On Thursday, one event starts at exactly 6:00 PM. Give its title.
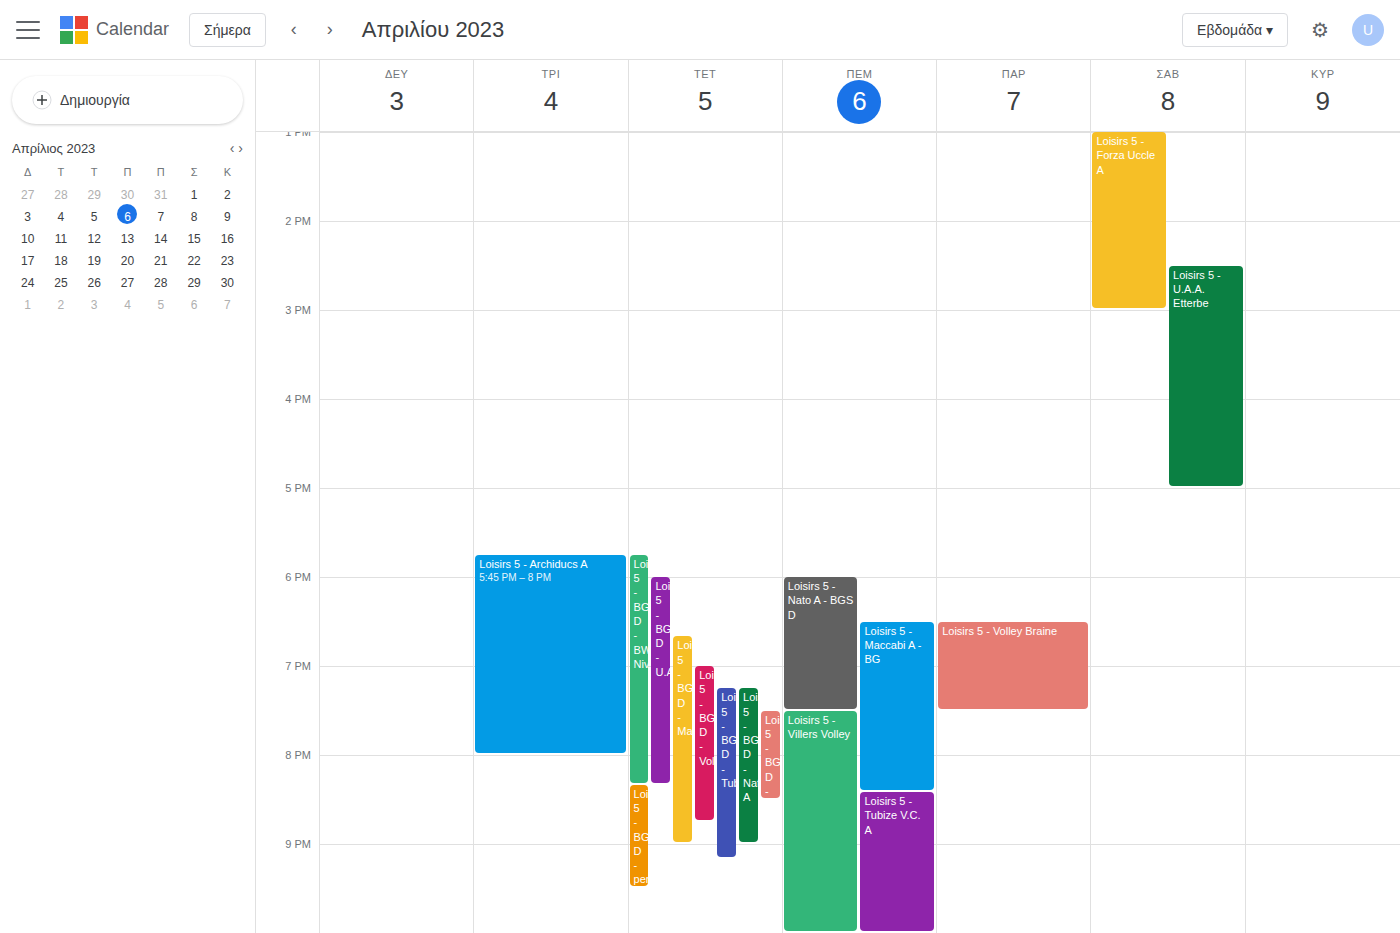
"Loisirs 5 - Nato A - BGS D"